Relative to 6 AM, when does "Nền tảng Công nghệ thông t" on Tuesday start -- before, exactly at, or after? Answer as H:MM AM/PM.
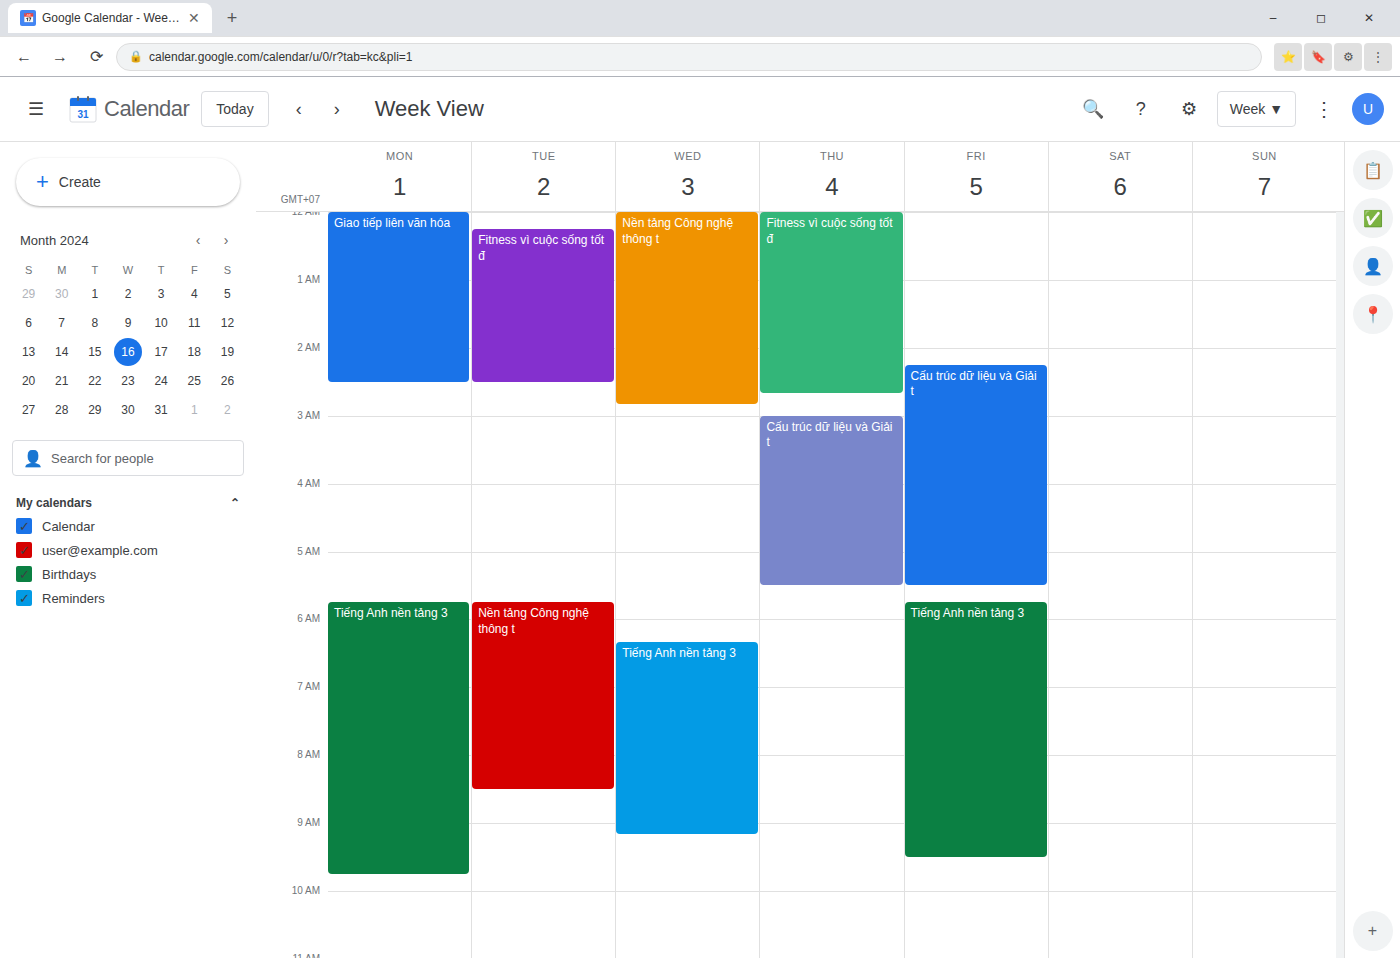
5:45 AM -- before 6 AM, 15 minutes above the 6 AM line.